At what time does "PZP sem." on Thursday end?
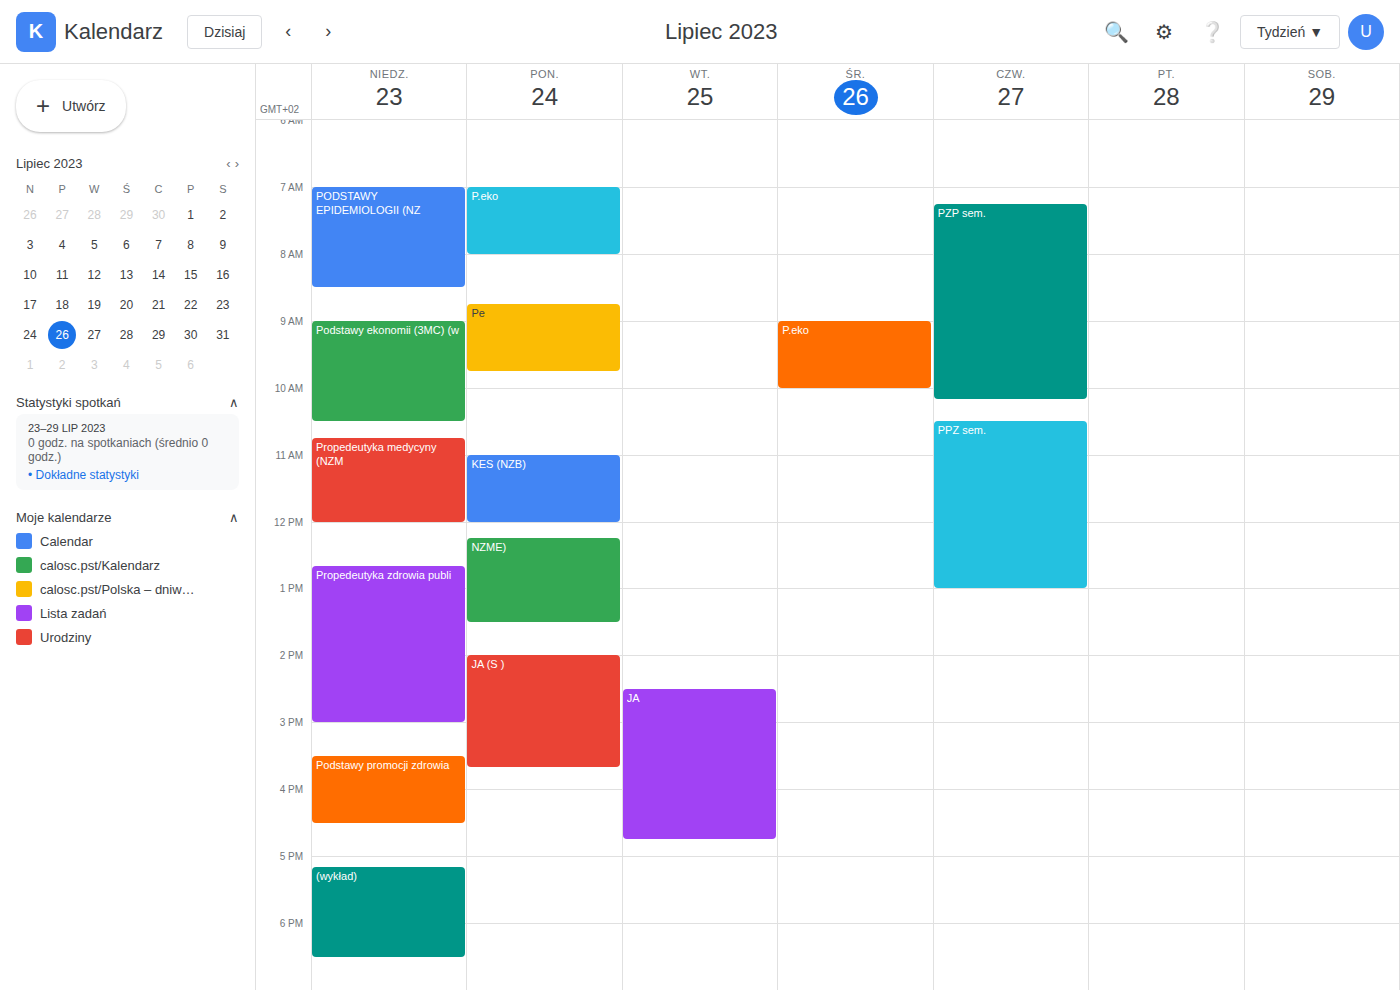
10:10 AM